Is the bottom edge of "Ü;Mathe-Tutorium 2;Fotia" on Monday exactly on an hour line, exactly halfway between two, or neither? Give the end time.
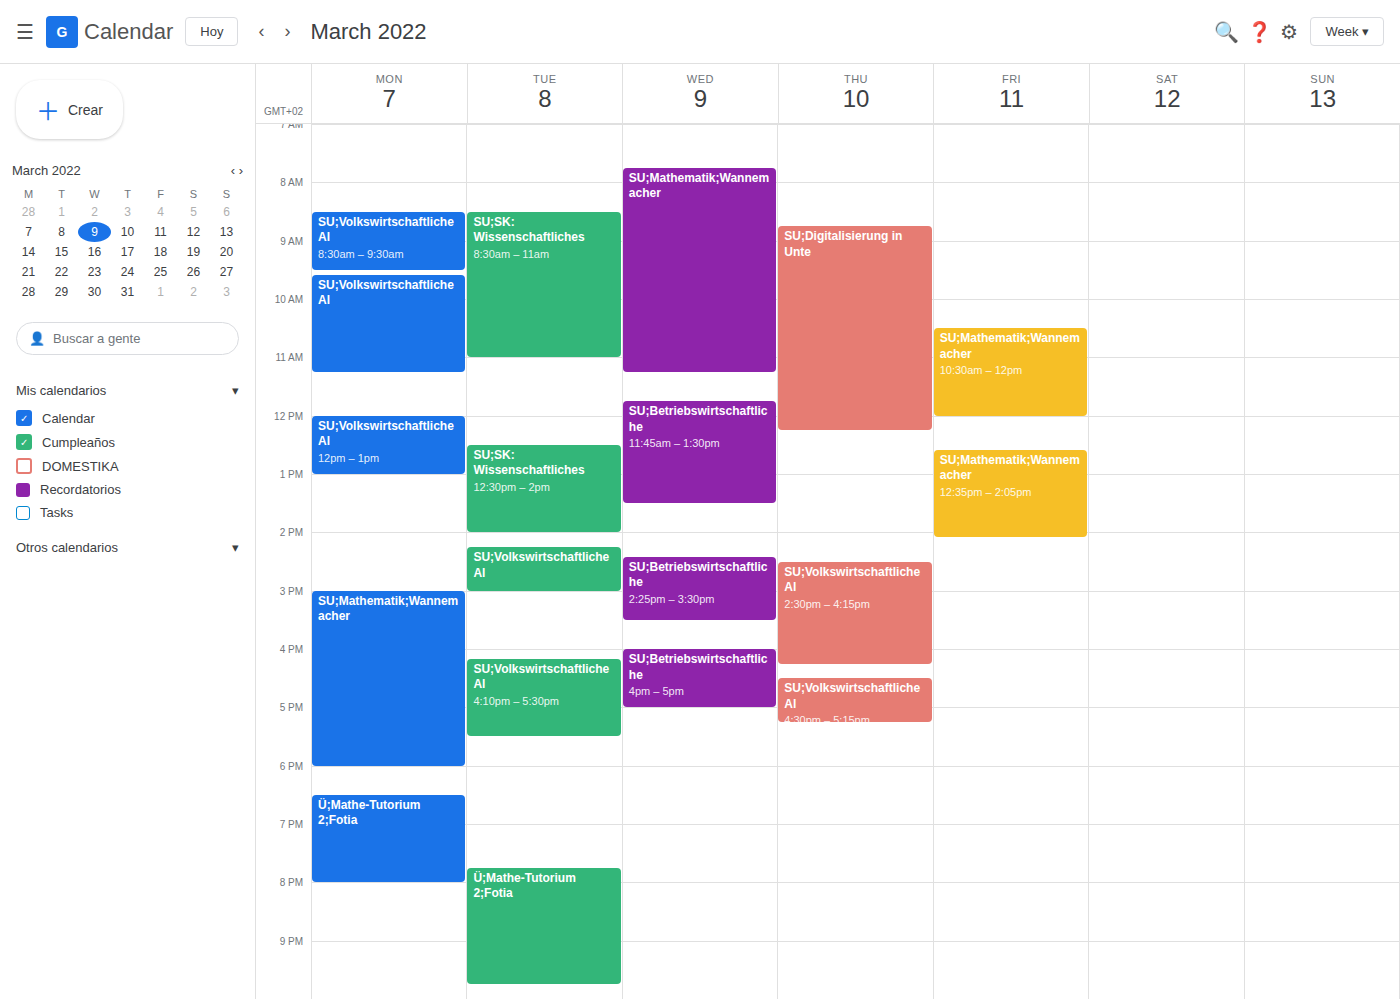
8:00 PM -- exactly on the 8 PM line.